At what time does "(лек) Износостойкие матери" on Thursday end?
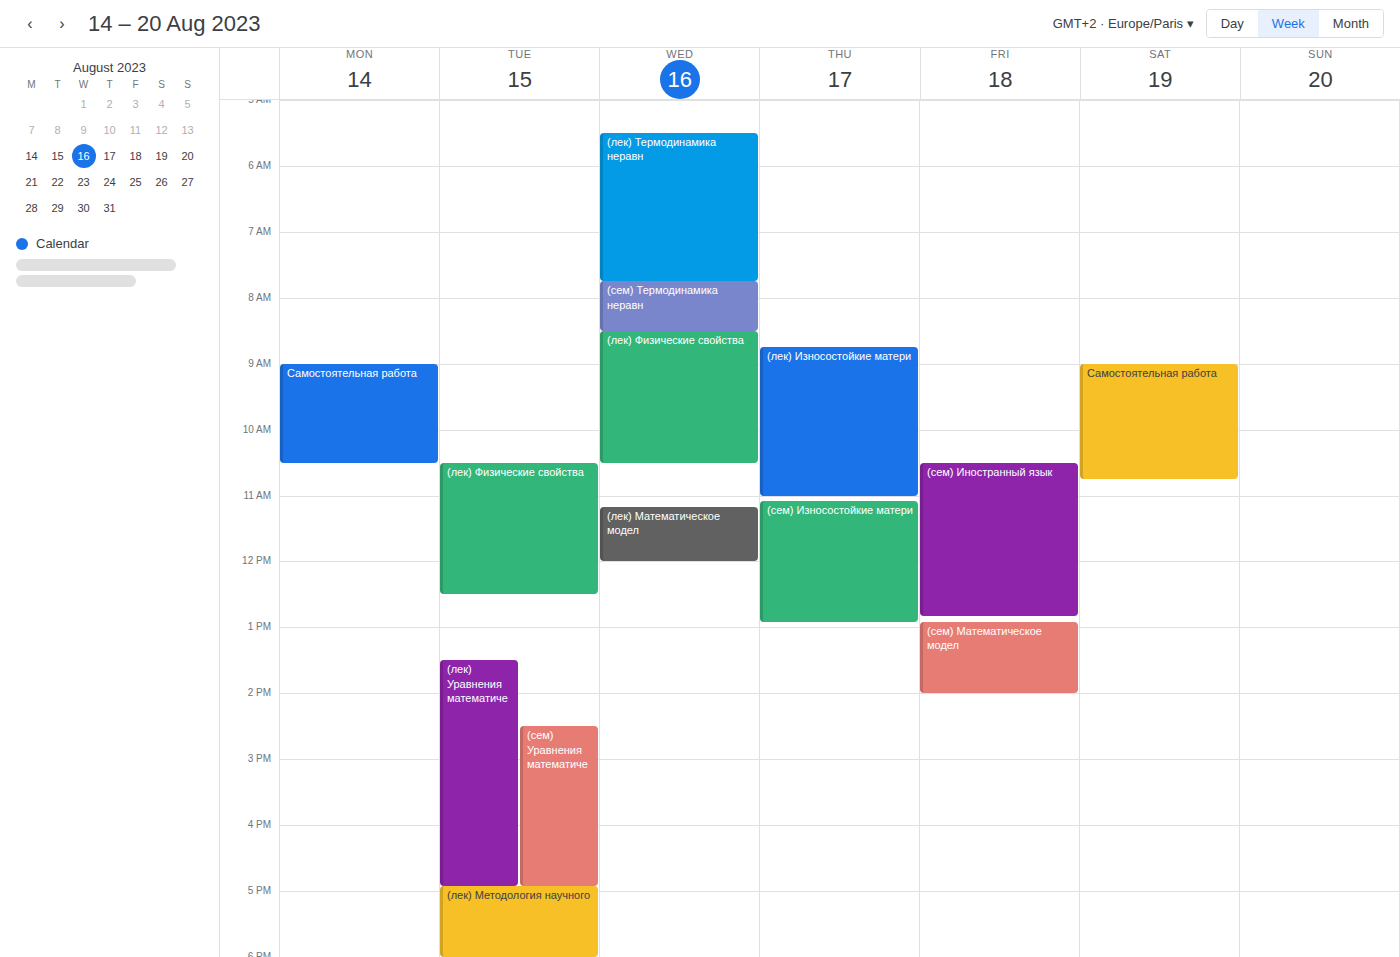
11:00 AM